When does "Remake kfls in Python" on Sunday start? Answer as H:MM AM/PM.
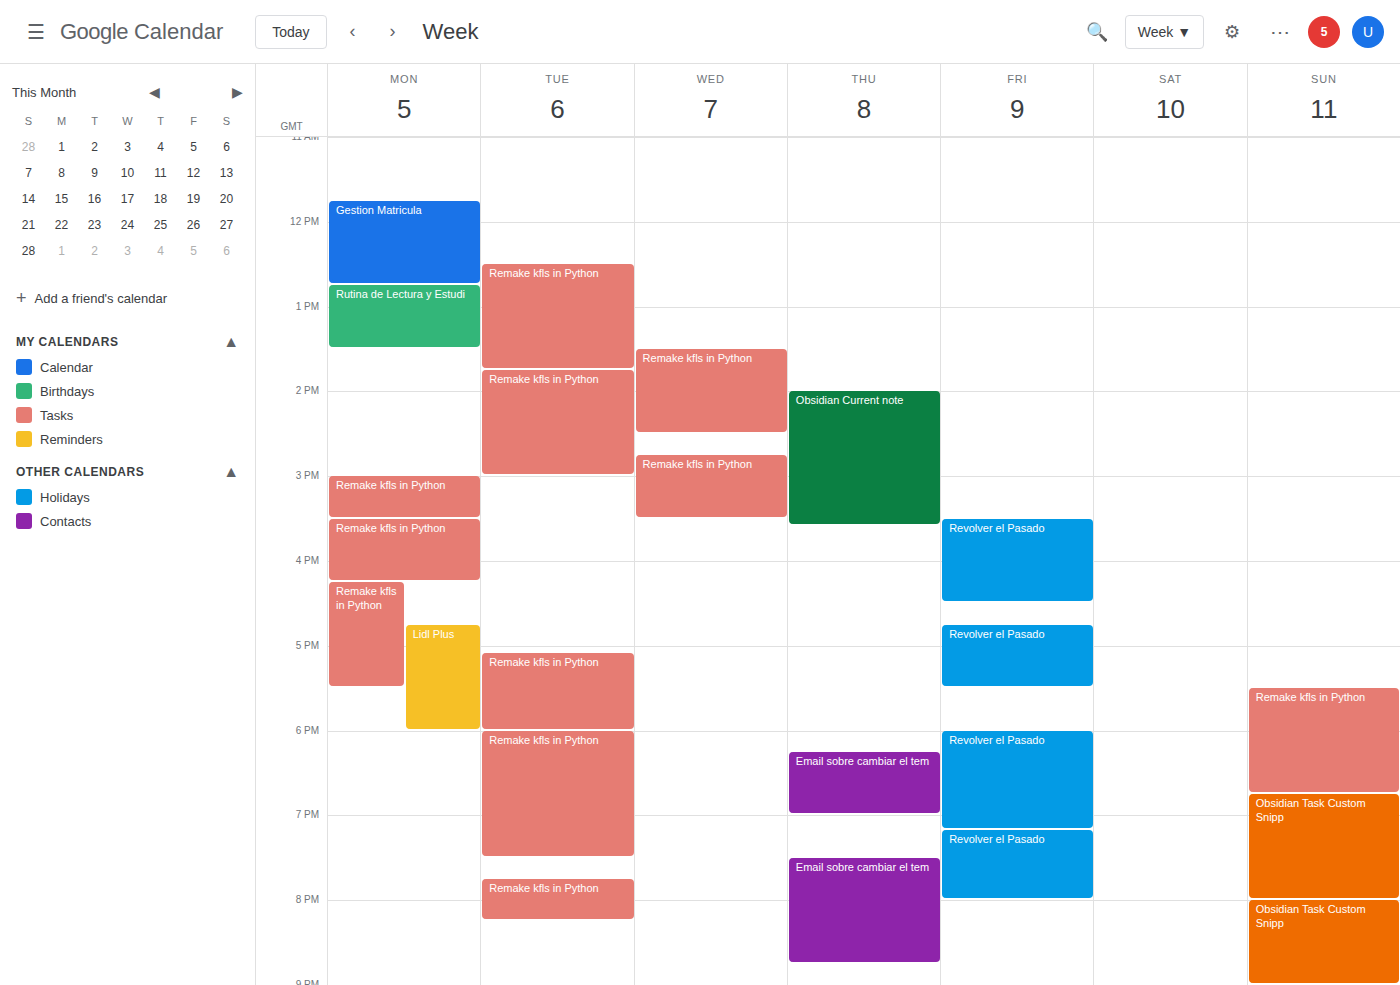
5:30 PM